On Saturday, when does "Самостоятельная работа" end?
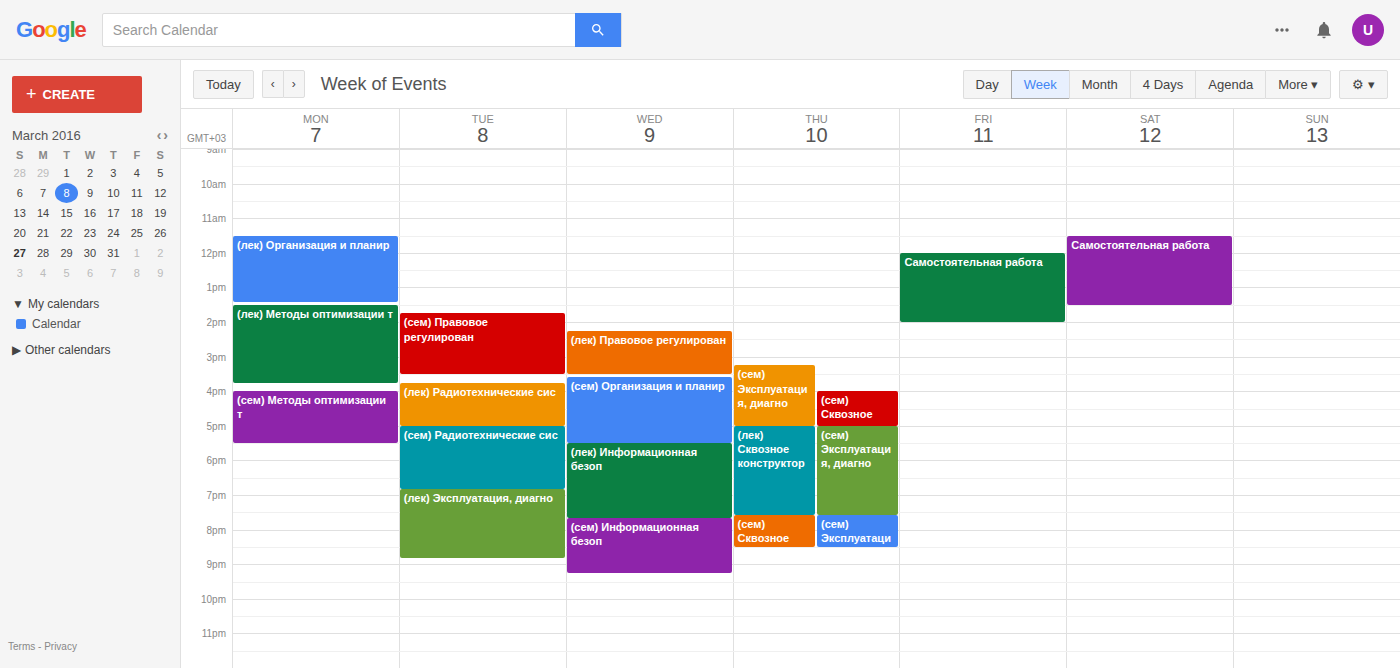
1:30 PM